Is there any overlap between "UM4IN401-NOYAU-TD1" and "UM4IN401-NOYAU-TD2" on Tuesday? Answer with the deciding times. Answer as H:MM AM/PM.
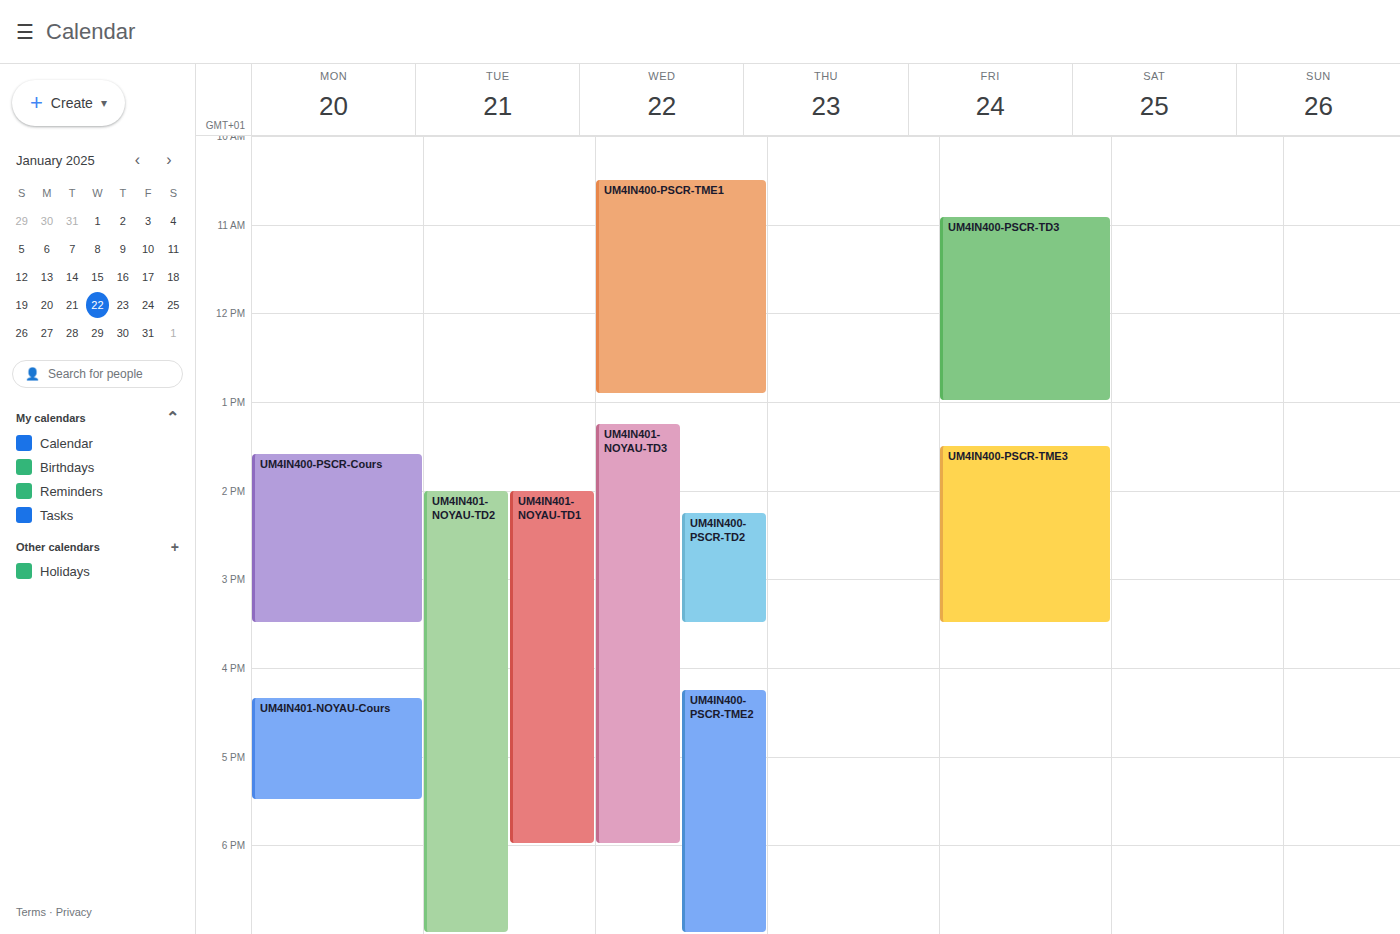
"UM4IN401-NOYAU-TD1" runs 2:00 PM to 6:00 PM, inside "UM4IN401-NOYAU-TD2" -- they overlap.